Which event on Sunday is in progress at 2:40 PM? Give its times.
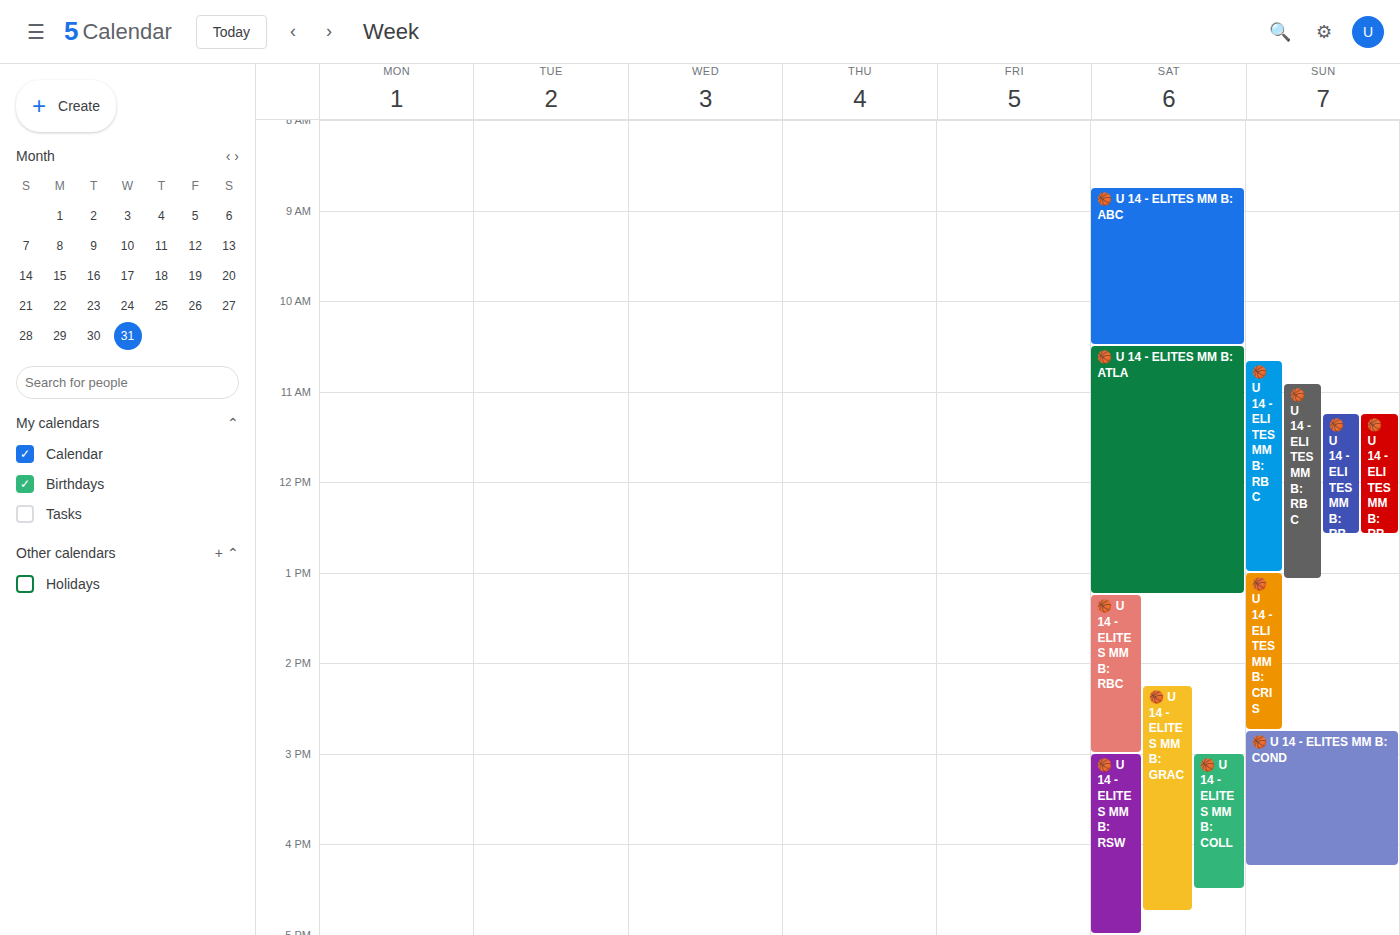
"🏀 U 14 - ELITES MM B: CRIS", 1:00 PM to 2:45 PM